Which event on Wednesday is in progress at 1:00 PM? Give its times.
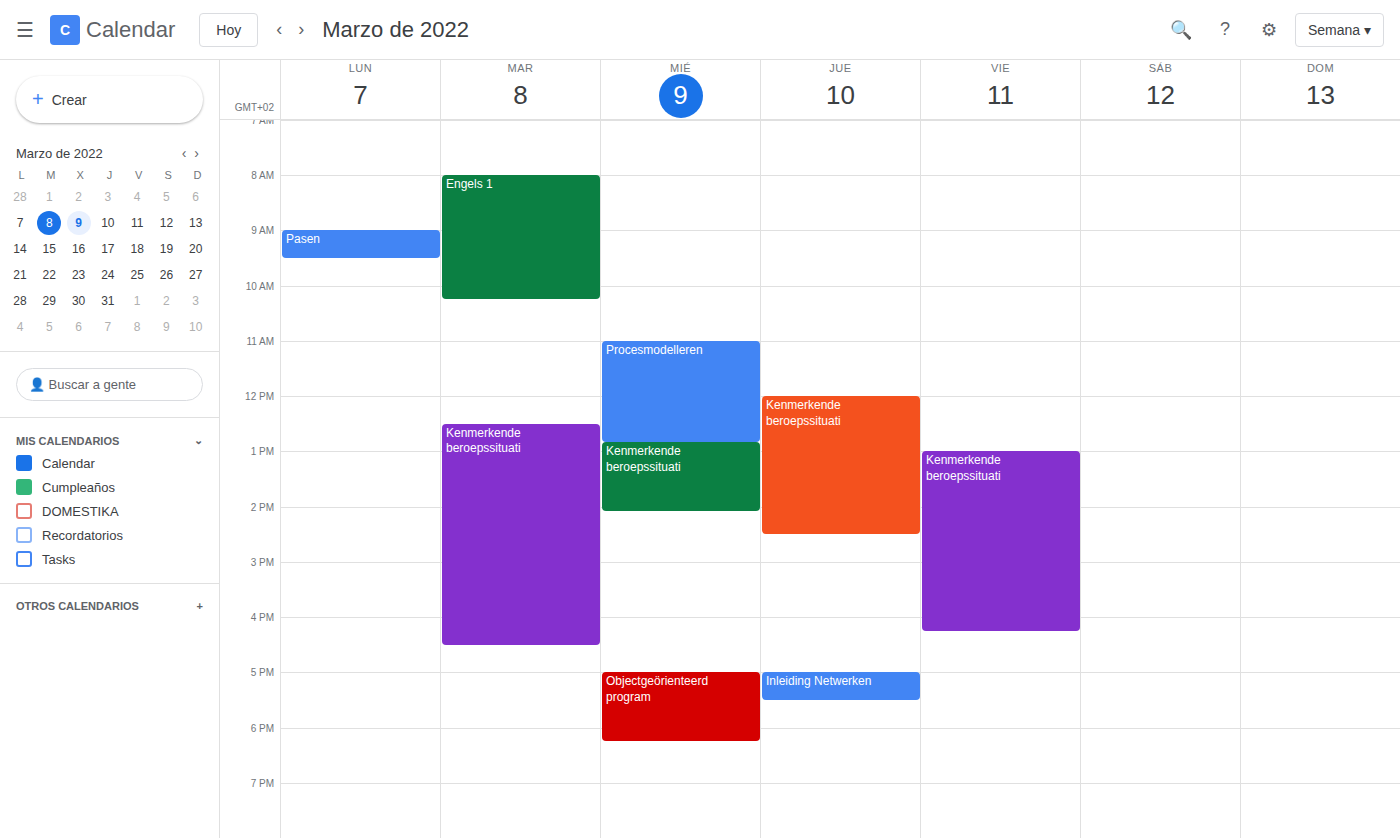
"Kenmerkende beroepssituati", 12:50 PM to 2:05 PM